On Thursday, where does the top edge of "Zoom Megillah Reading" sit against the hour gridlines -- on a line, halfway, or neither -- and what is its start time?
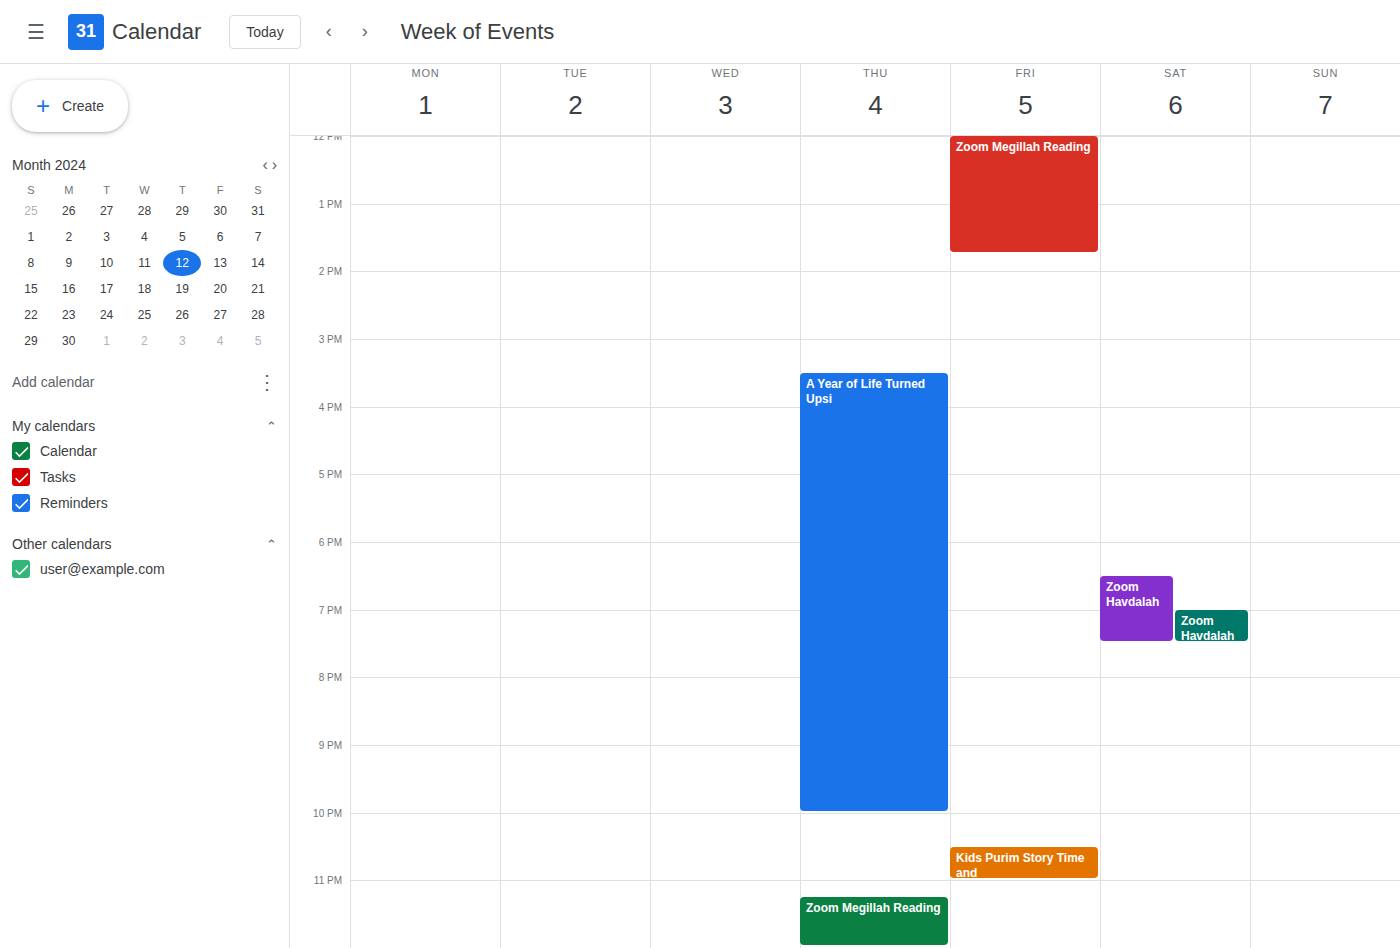
23:15 -- neither: a quarter of the way from the 23:00 line to the 24:00 line.